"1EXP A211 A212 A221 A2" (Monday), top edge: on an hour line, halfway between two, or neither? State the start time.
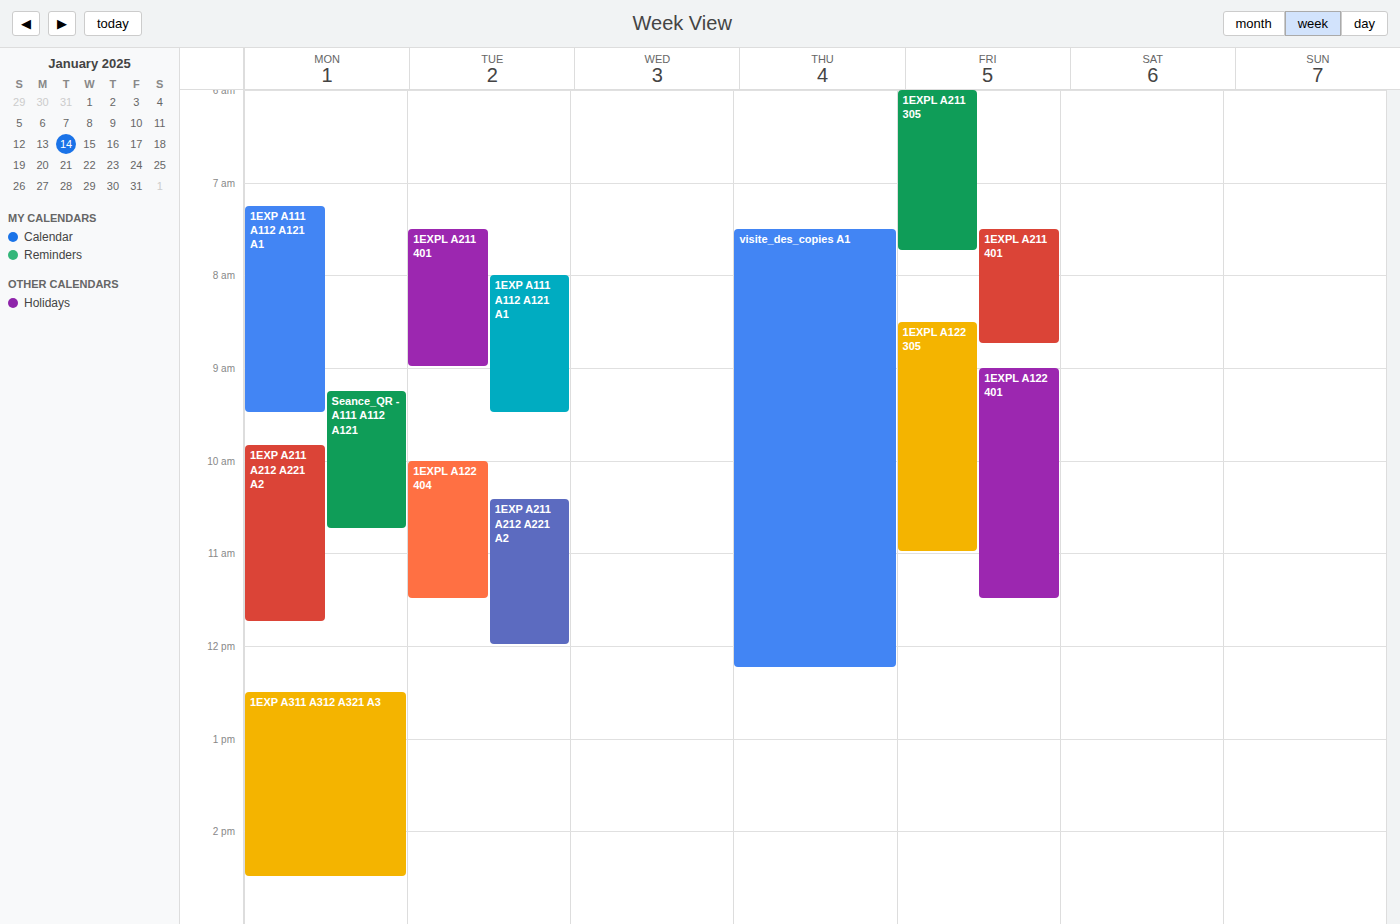
9:50 AM -- neither: 50 minutes below the 9 AM line and 10 minutes above the 10 AM line.